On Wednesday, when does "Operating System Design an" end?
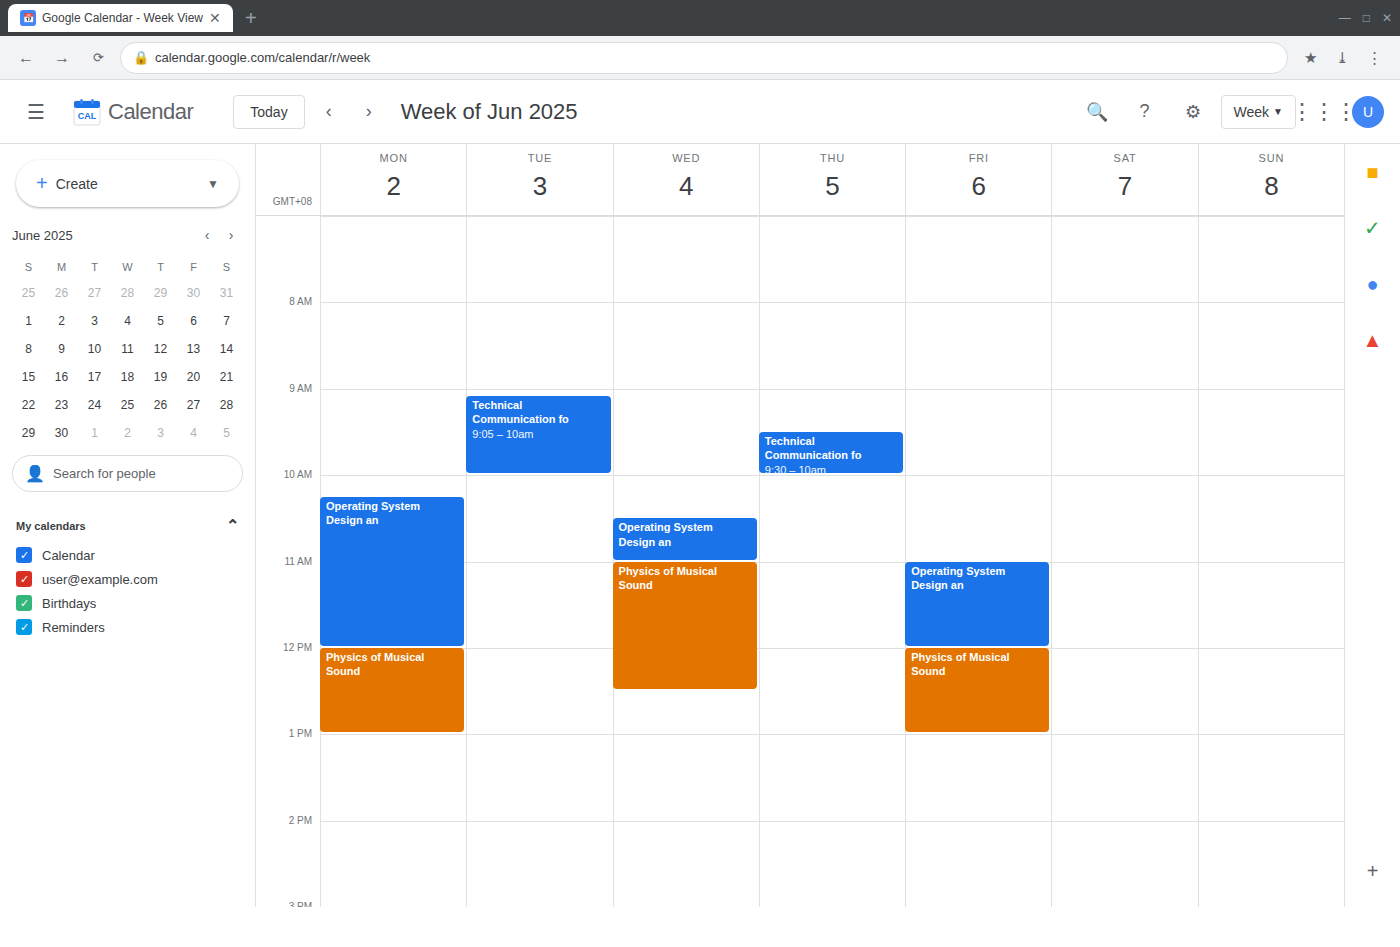
11:00 AM